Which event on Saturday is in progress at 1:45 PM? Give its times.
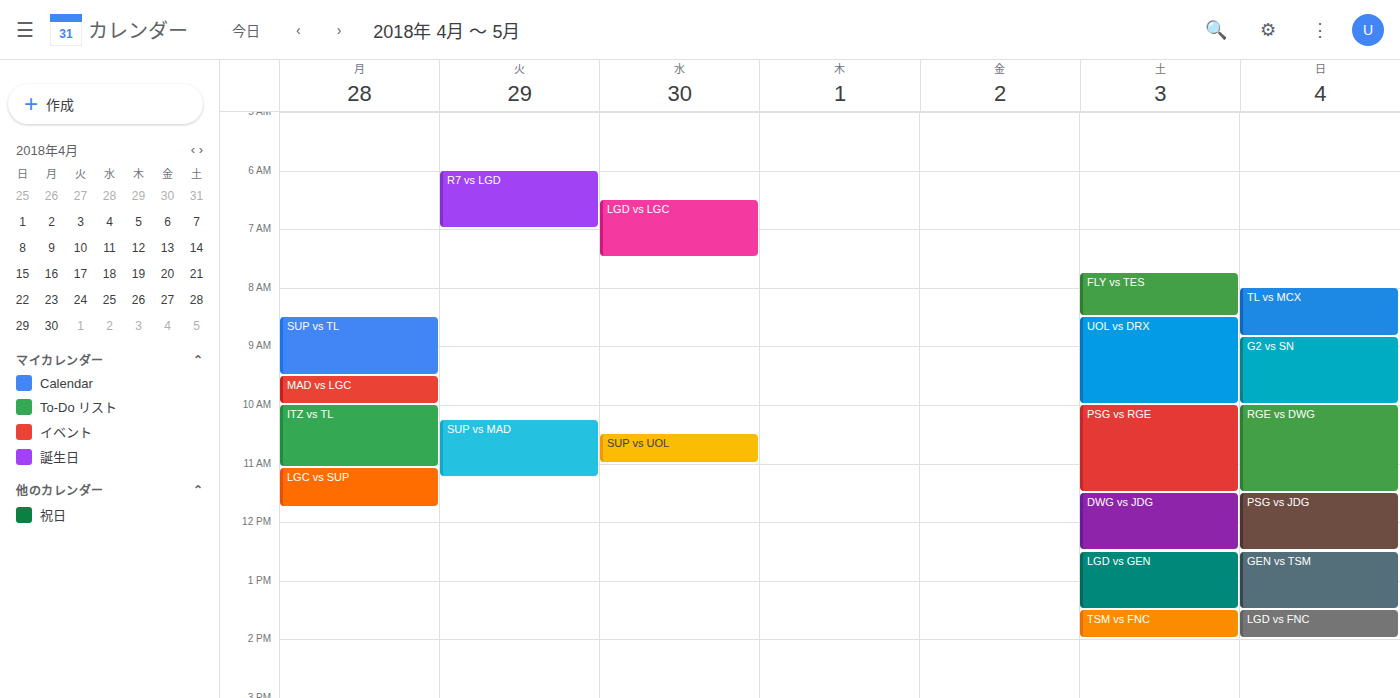
"TSM vs FNC", 1:30 PM to 2:00 PM